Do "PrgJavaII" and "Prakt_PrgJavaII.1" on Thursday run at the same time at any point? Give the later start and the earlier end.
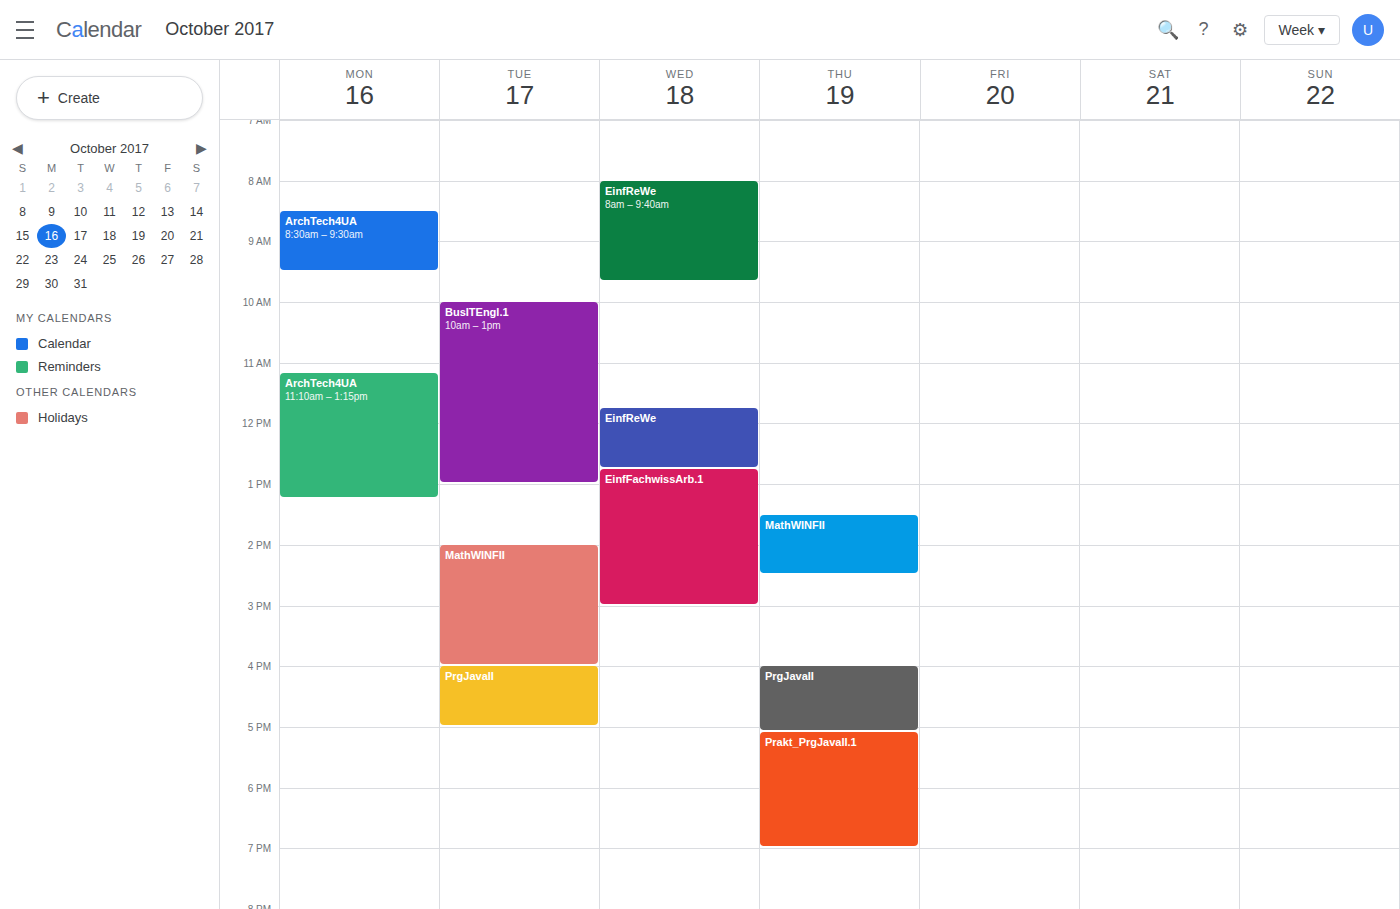
"PrgJavaII" ends at 5:05 PM, exactly when "Prakt_PrgJavaII.1" starts -- they touch but do not overlap.